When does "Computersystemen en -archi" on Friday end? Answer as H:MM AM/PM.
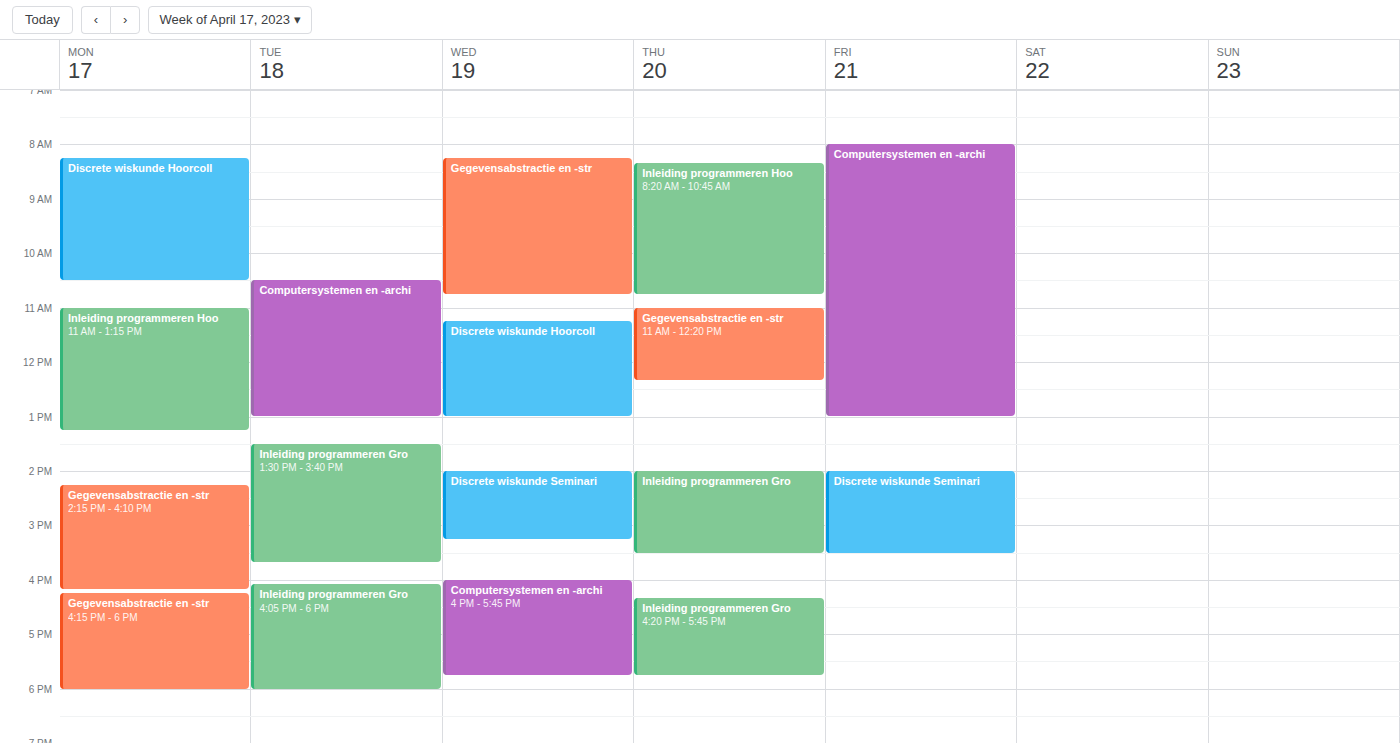
1:00 PM